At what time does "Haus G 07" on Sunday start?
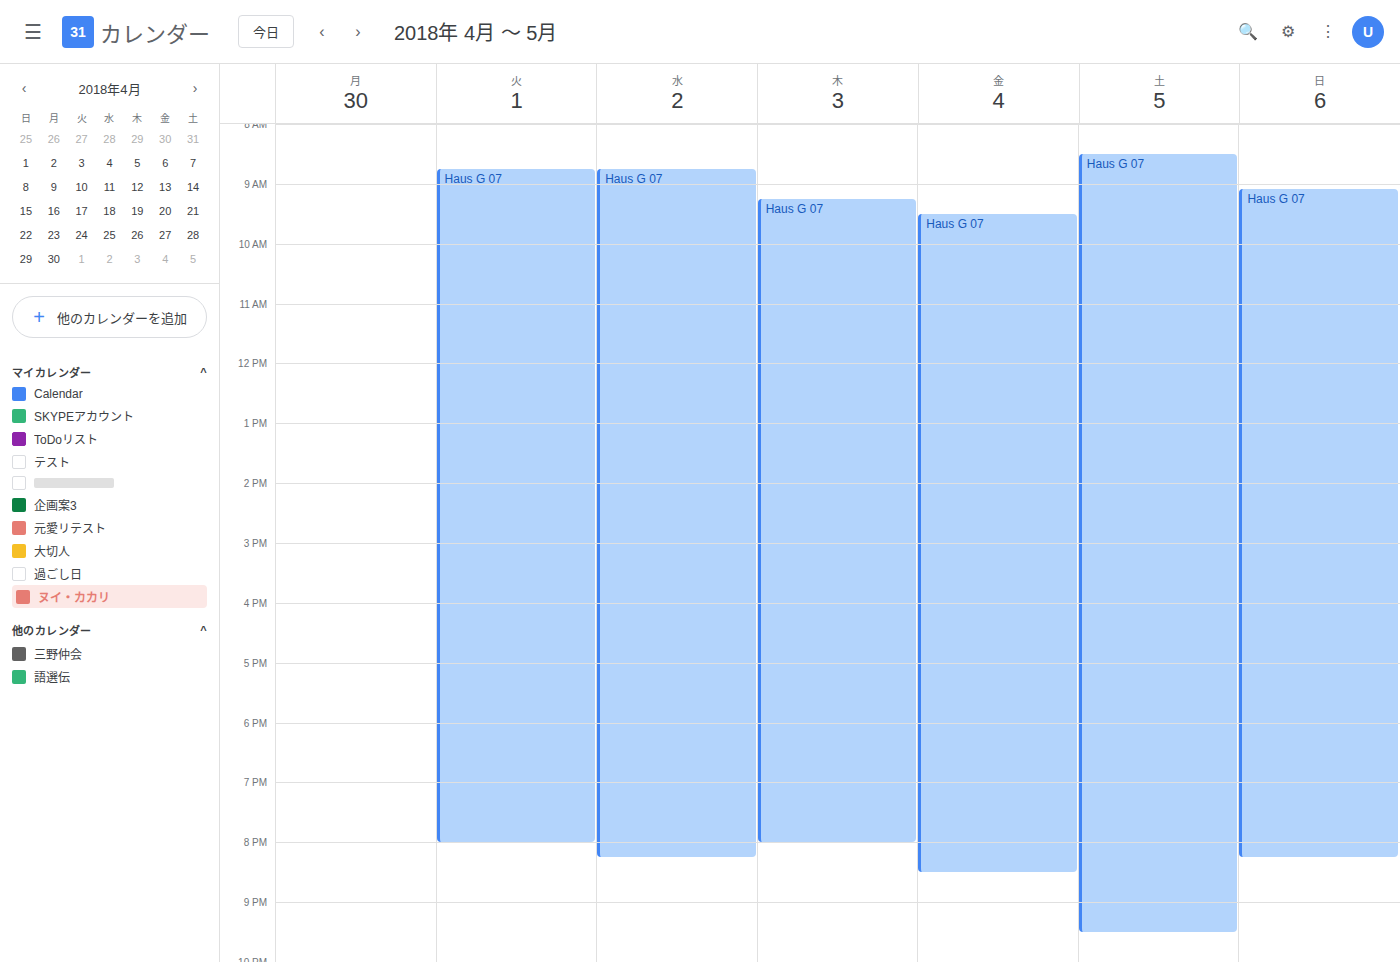
9:05 AM